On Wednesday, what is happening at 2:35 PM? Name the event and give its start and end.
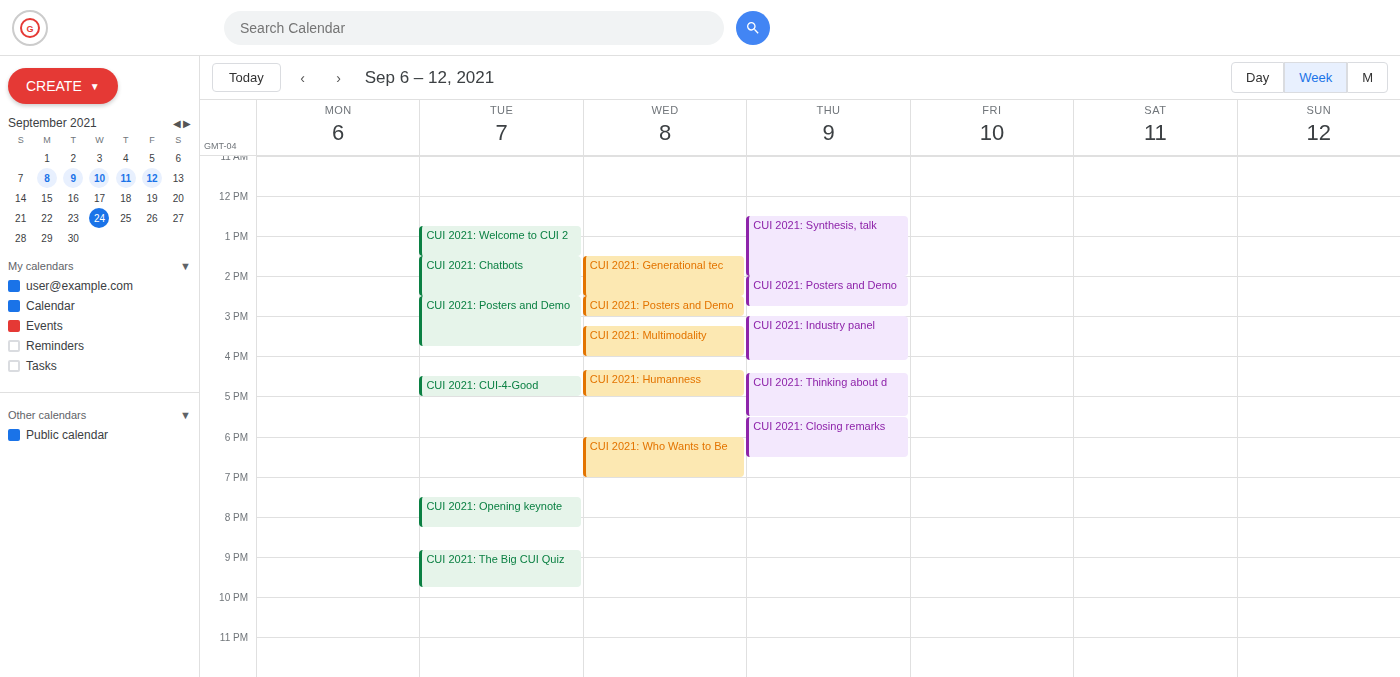
"CUI 2021: Posters and Demo", 2:30 PM to 3:00 PM